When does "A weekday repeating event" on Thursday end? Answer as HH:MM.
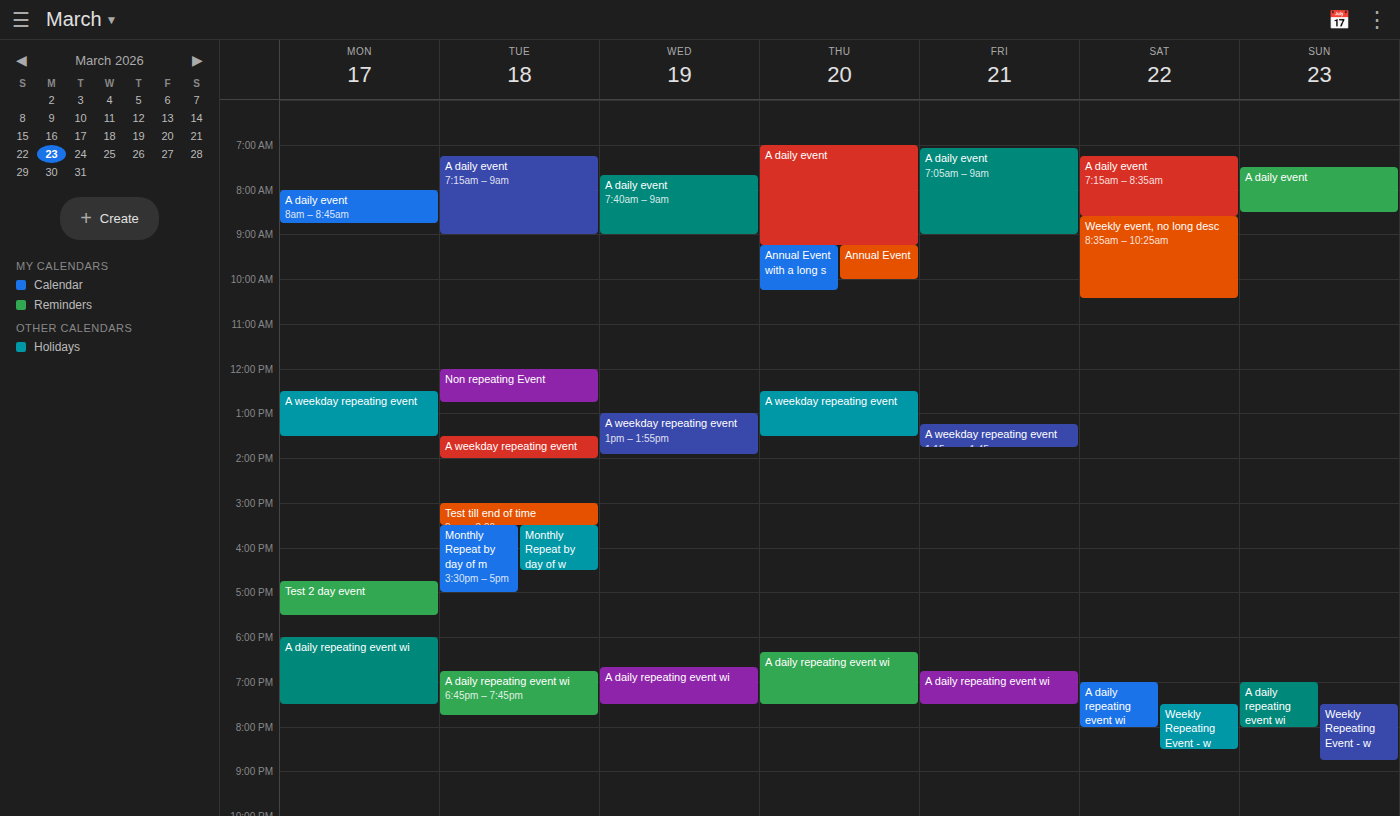
13:30